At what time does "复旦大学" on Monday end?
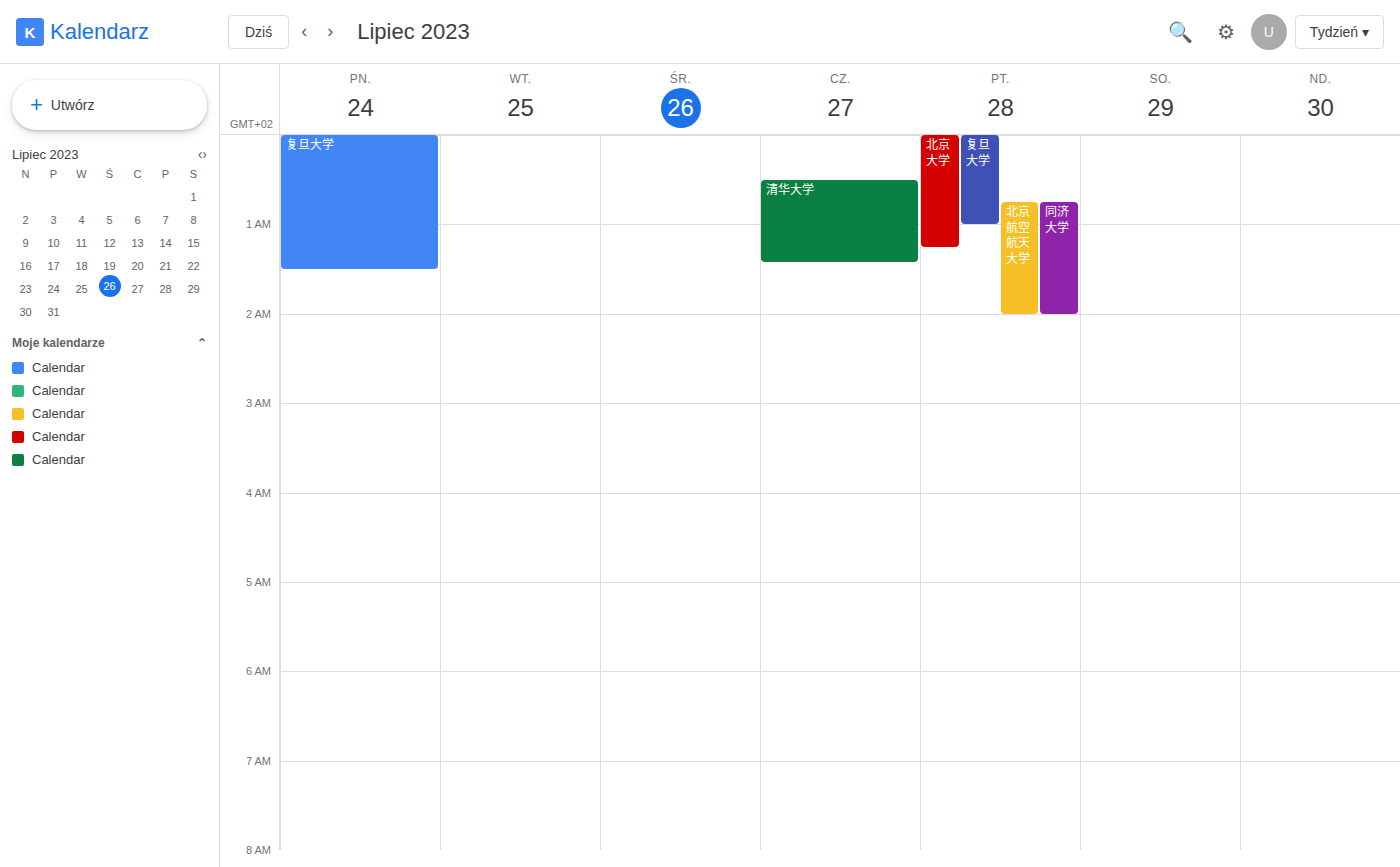
01:30